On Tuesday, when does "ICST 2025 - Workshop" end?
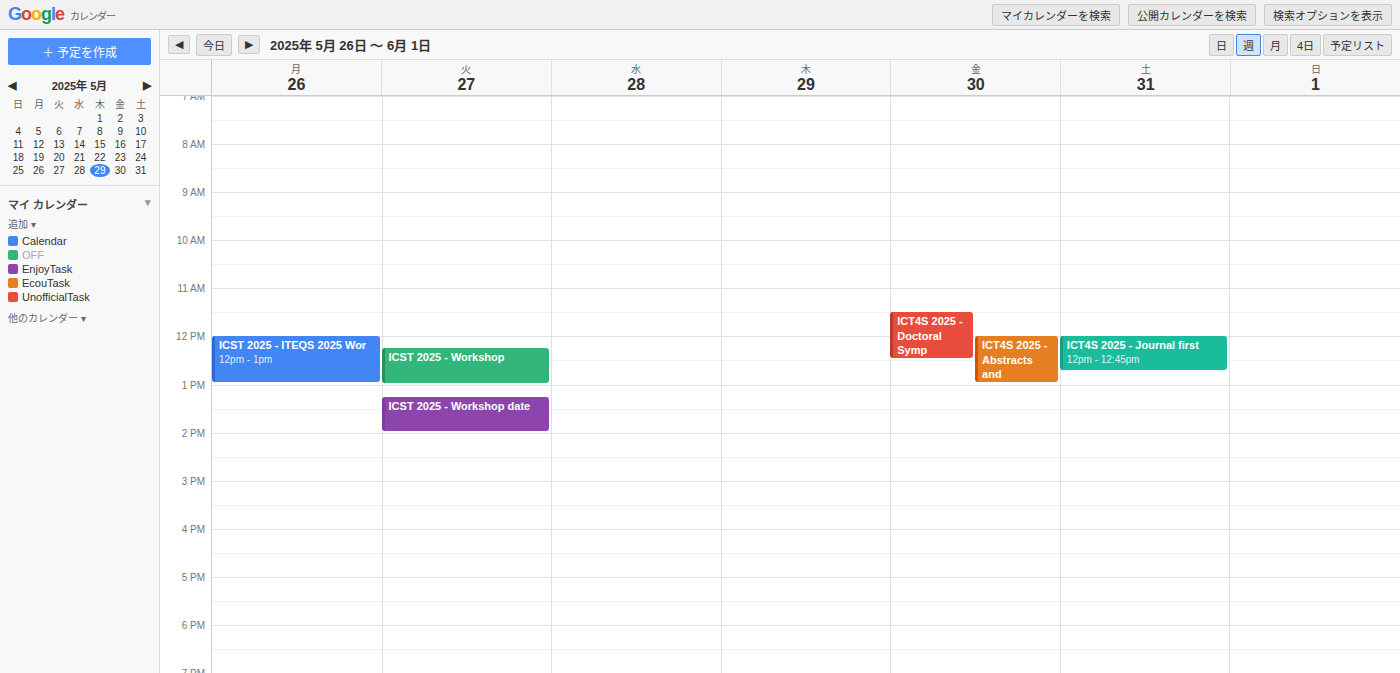
1:00 PM